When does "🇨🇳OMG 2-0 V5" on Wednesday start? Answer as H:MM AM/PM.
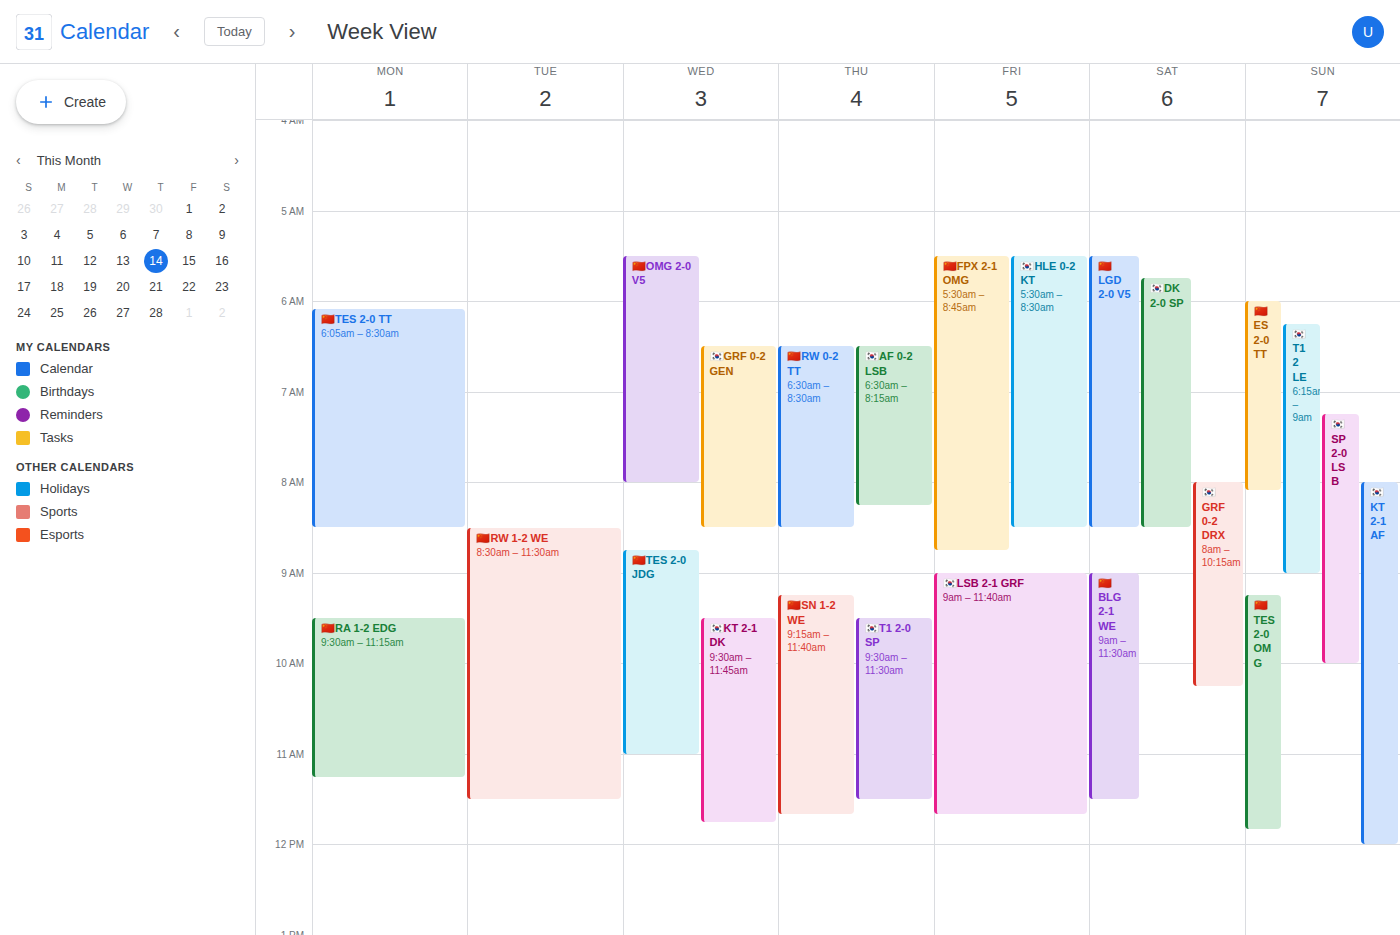
5:30 AM